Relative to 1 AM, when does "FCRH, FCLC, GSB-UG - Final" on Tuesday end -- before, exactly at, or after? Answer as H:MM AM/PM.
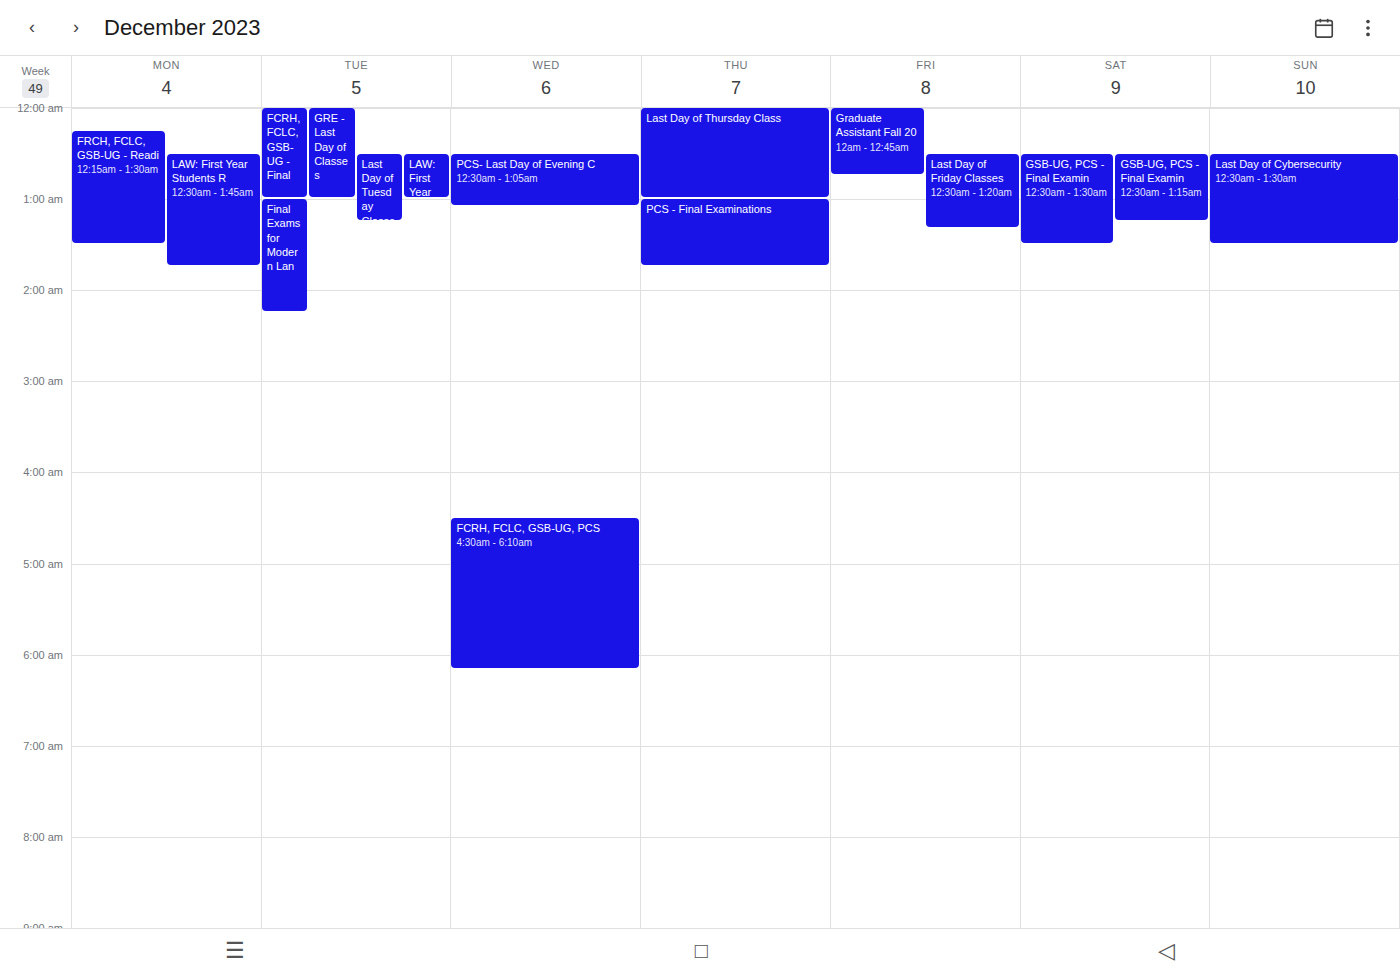
1:00 AM -- exactly at 1 AM, on the 1 AM line.